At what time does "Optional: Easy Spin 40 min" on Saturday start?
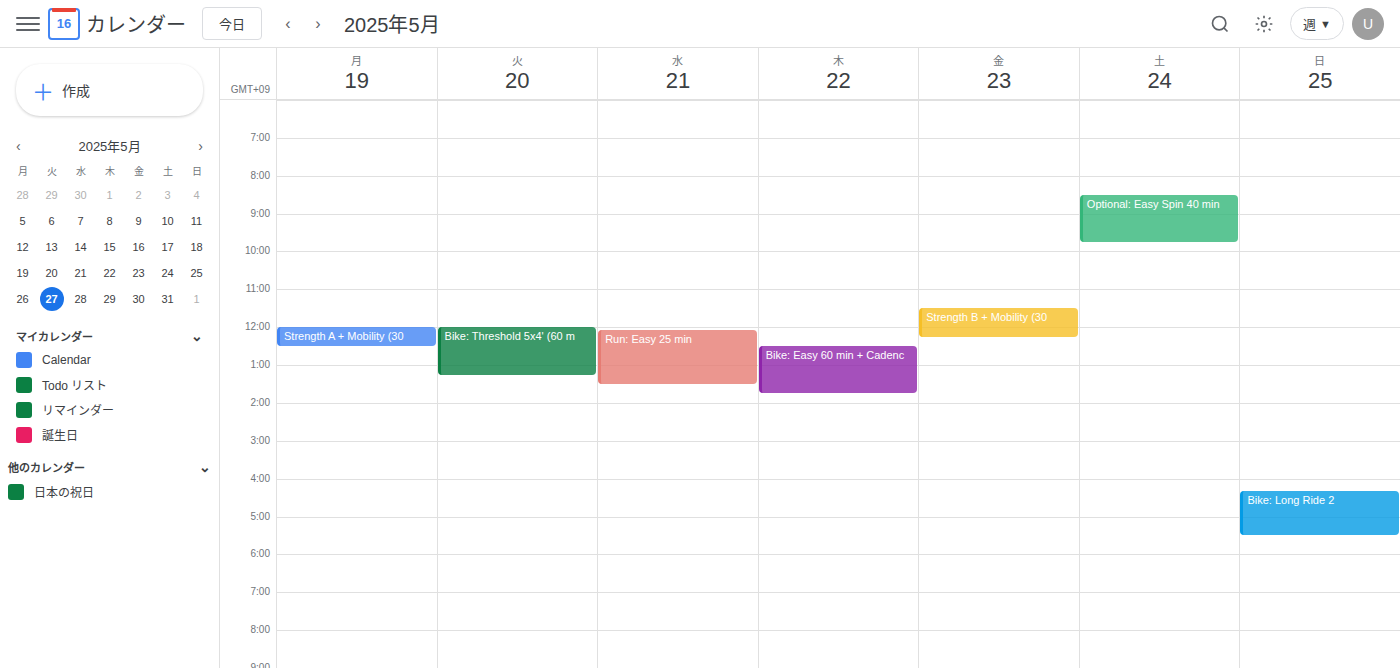
8:30 AM